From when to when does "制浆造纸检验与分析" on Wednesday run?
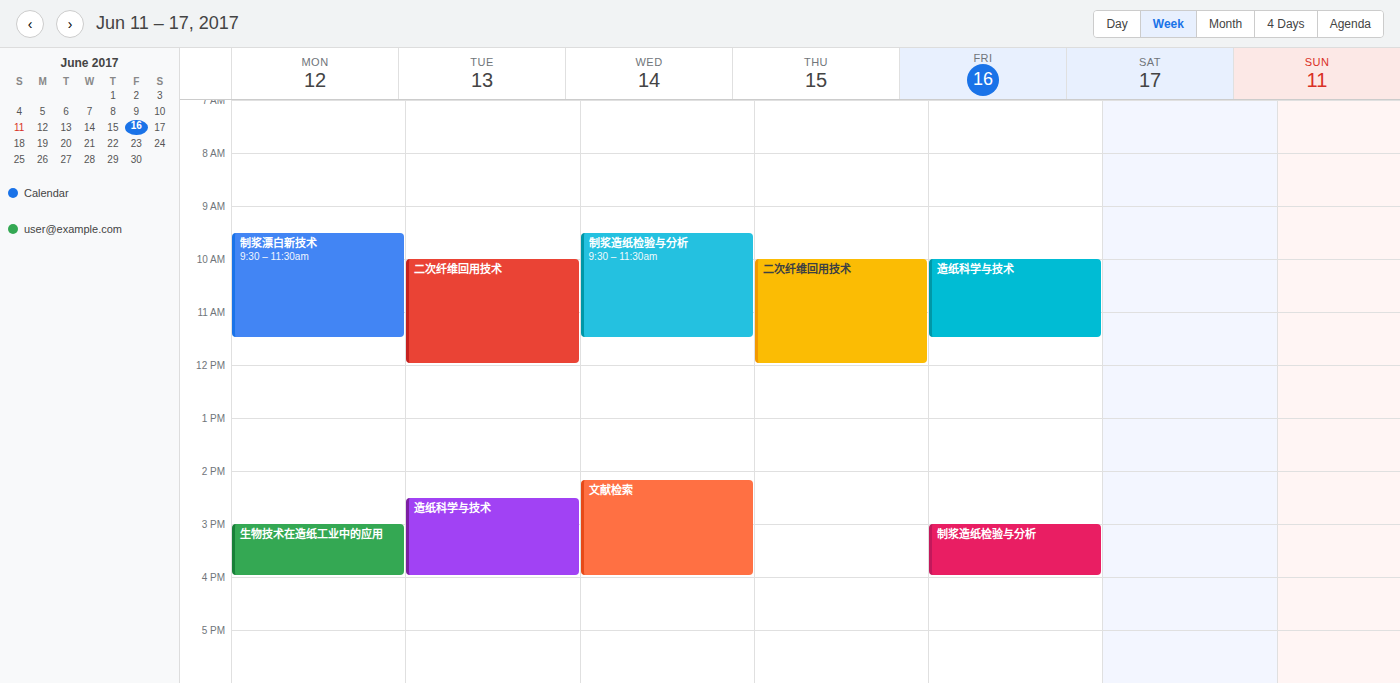
9:30 AM to 11:30 AM